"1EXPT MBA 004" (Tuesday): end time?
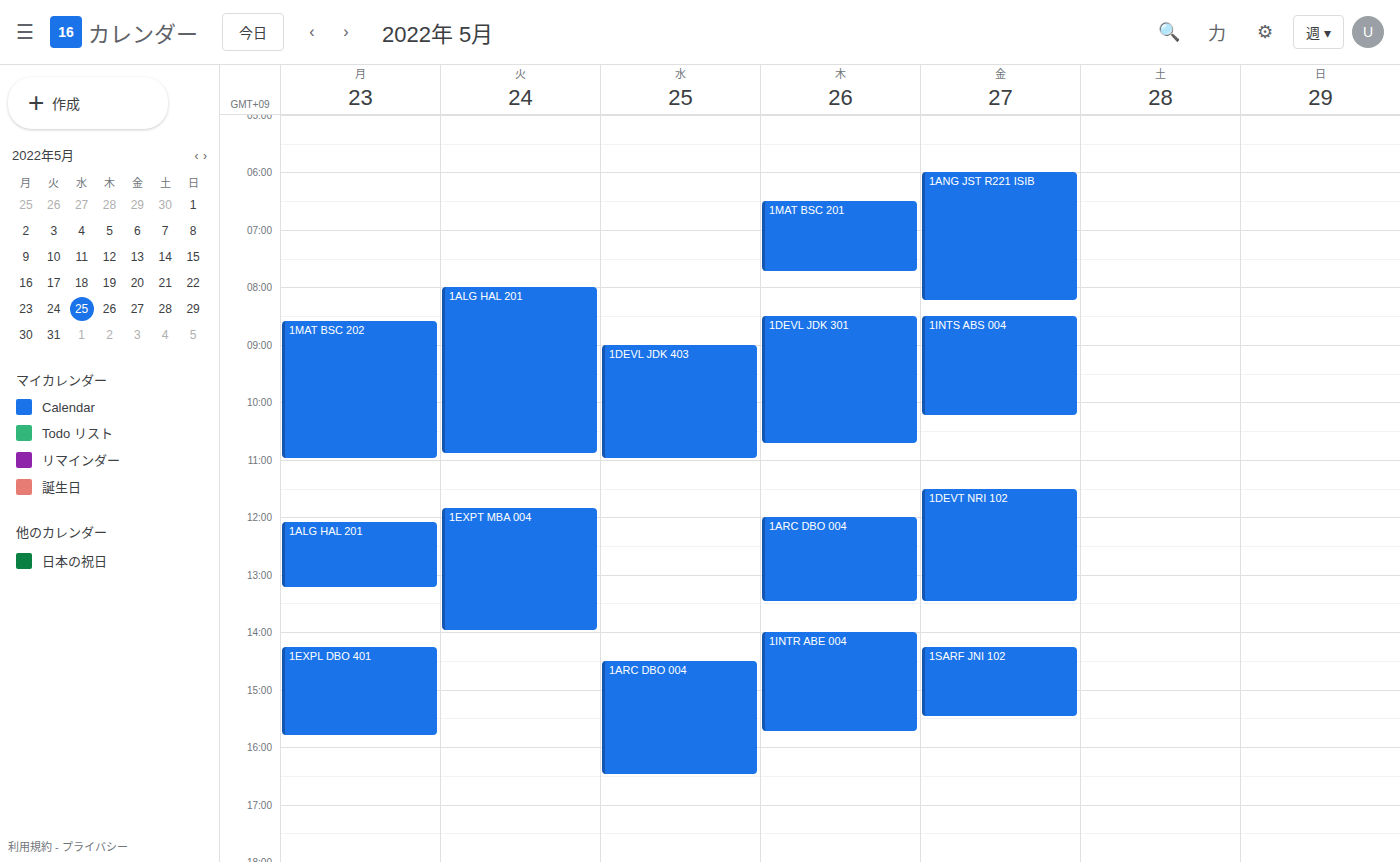
14:00